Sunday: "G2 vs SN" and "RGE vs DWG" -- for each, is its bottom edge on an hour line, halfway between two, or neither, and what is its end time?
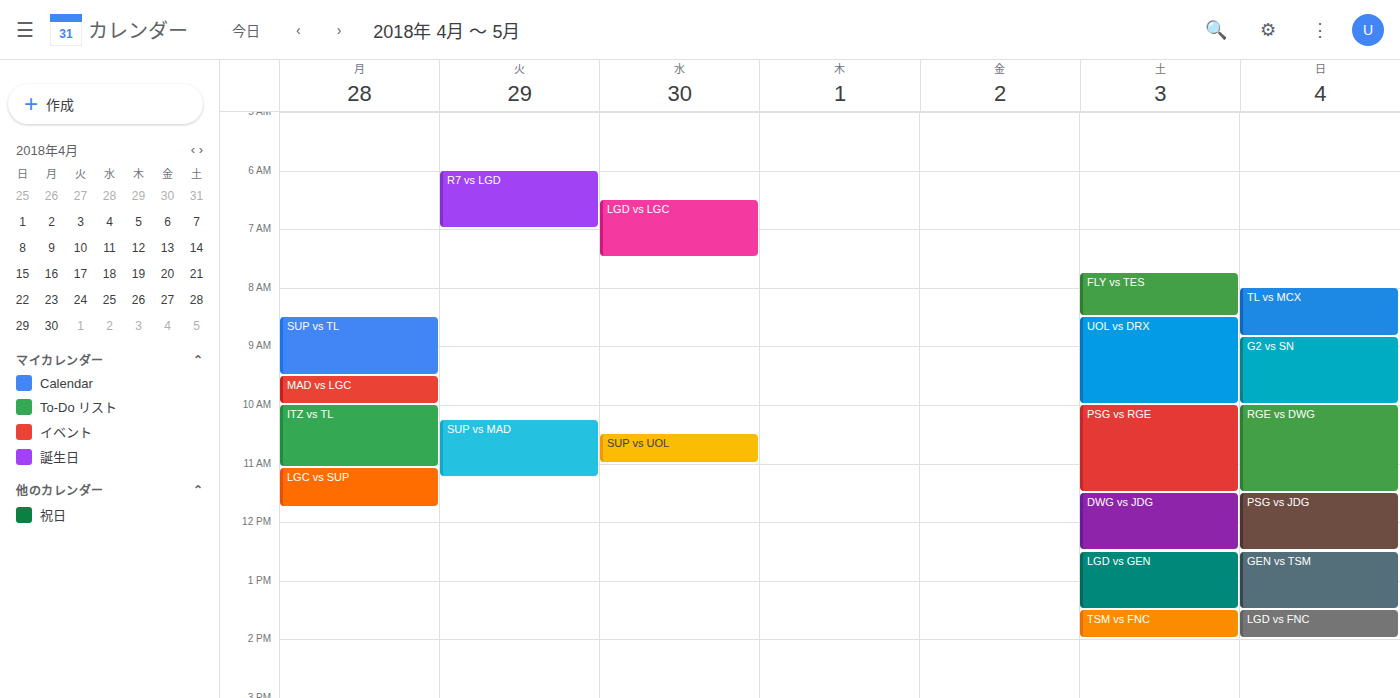
"G2 vs SN": 10:00 AM, exactly on the 10 AM line. "RGE vs DWG": 11:30 AM, halfway between the 11 AM and 12 PM lines.